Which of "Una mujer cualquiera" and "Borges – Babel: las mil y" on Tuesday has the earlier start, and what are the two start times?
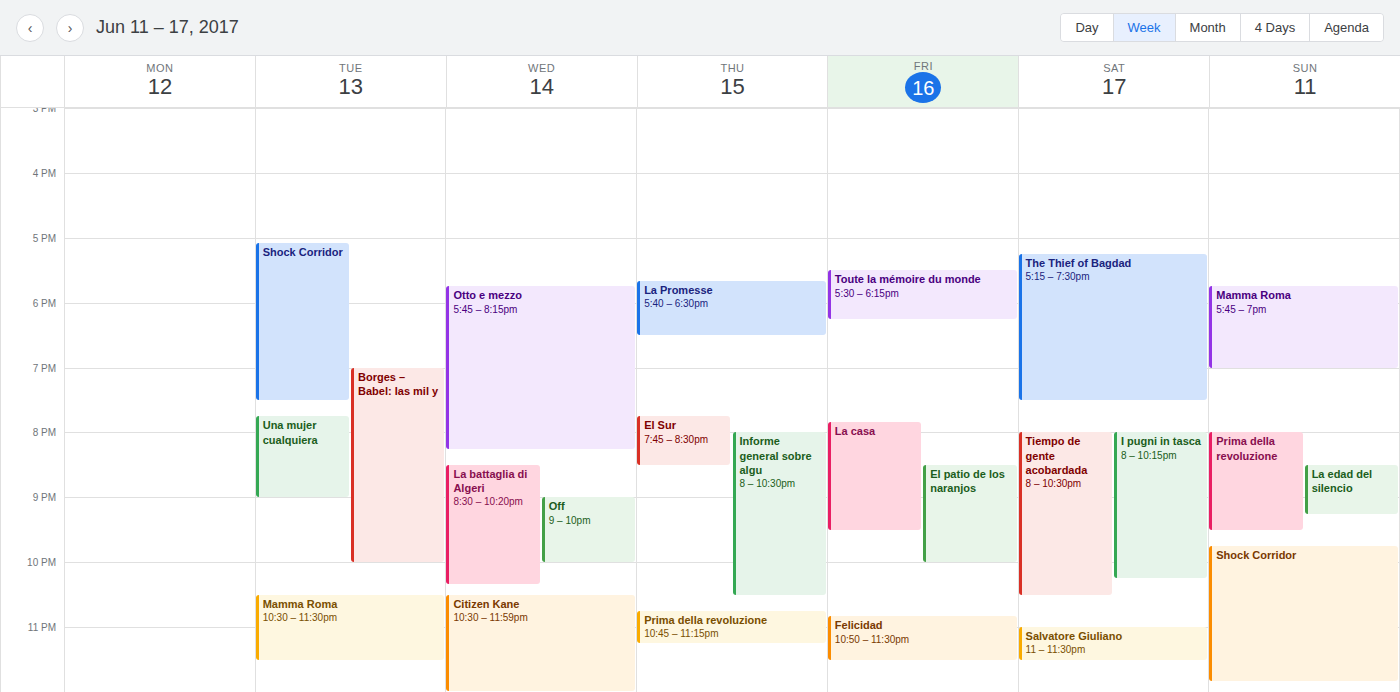
"Borges – Babel: las mil y" 7:00 PM; "Una mujer cualquiera" 7:45 PM.